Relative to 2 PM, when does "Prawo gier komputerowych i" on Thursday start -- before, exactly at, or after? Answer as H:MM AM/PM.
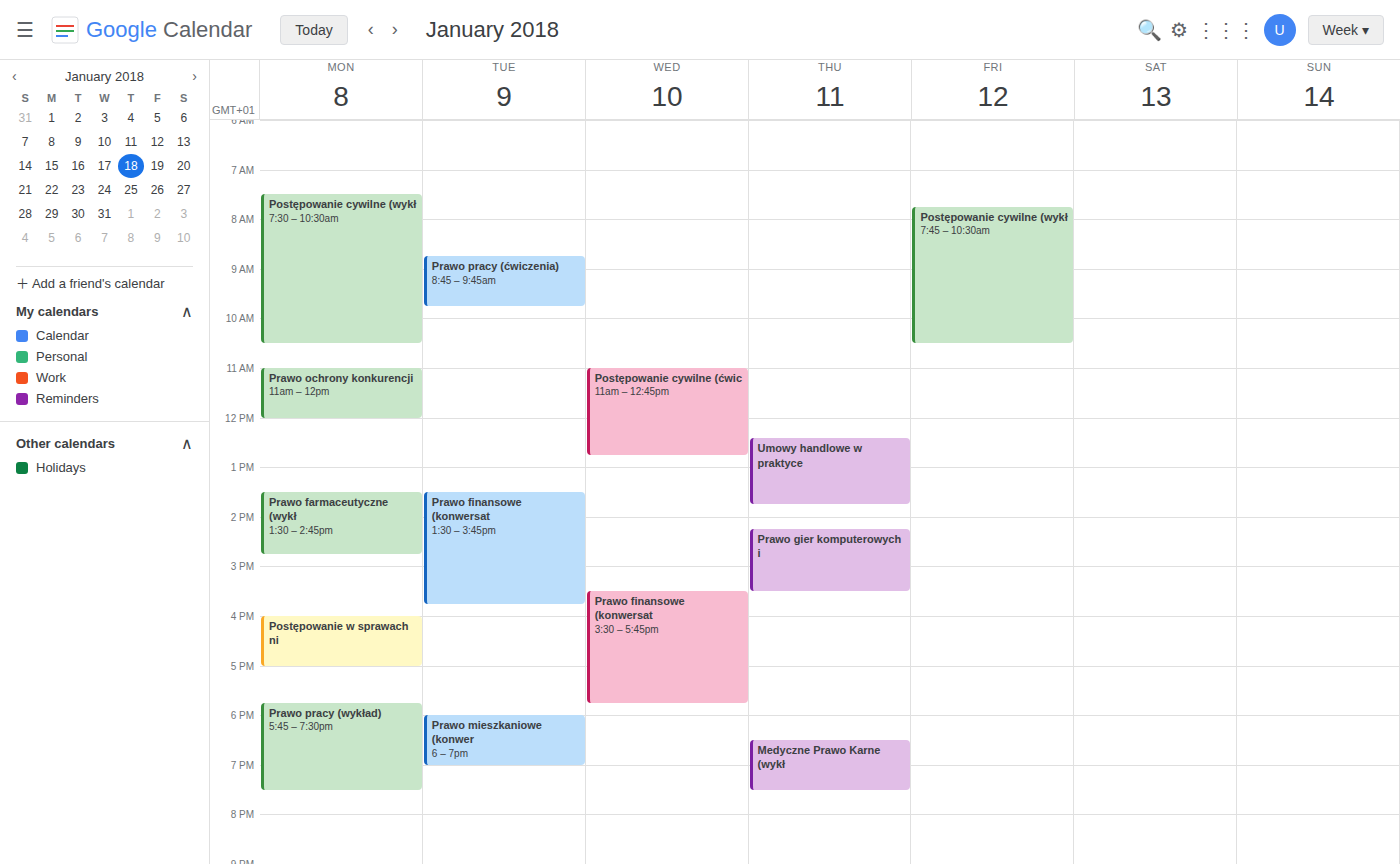
2:15 PM -- after 2 PM, 15 minutes below the 2 PM line.